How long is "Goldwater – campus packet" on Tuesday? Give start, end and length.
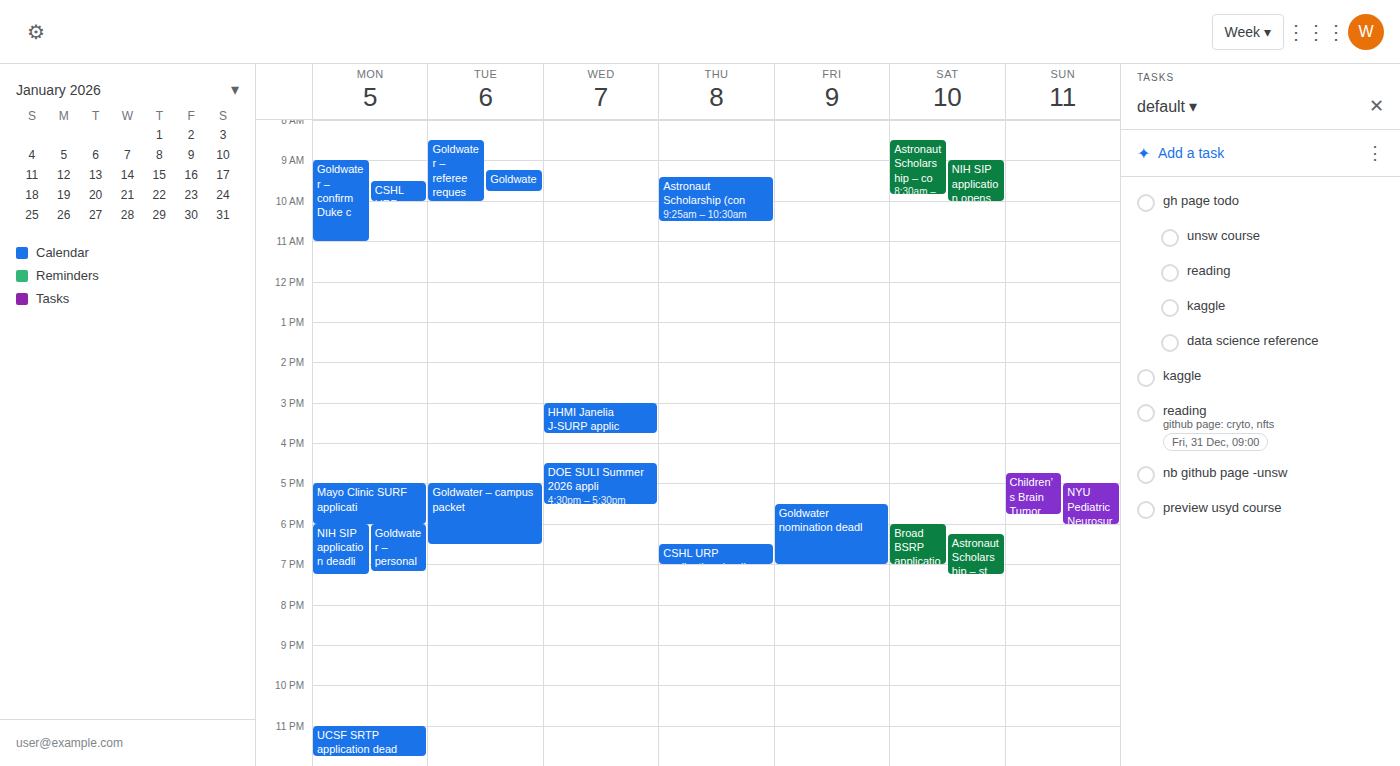
5:00 PM to 6:30 PM, 1 hour 30 minutes